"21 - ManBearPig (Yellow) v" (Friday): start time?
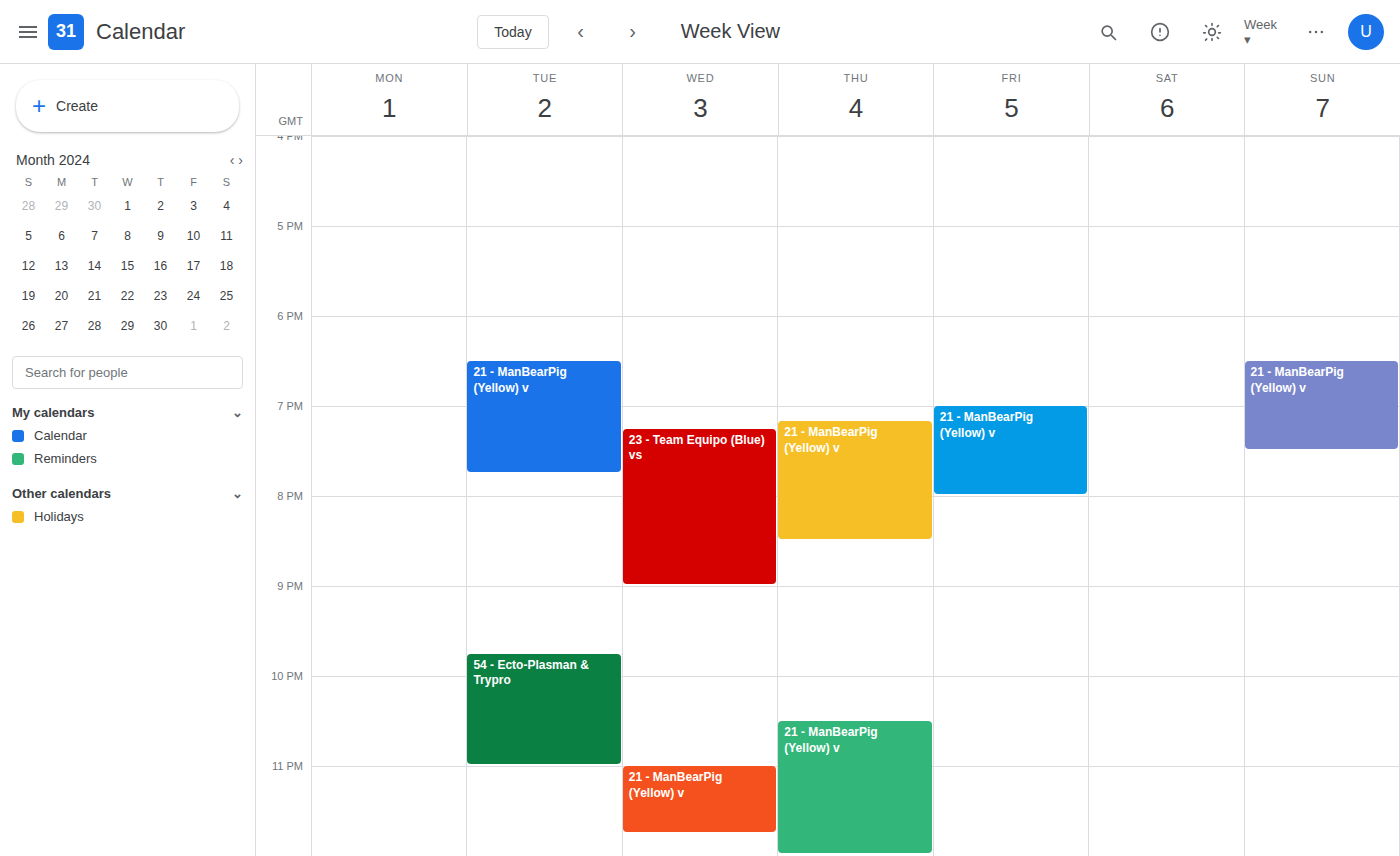
7:00 PM